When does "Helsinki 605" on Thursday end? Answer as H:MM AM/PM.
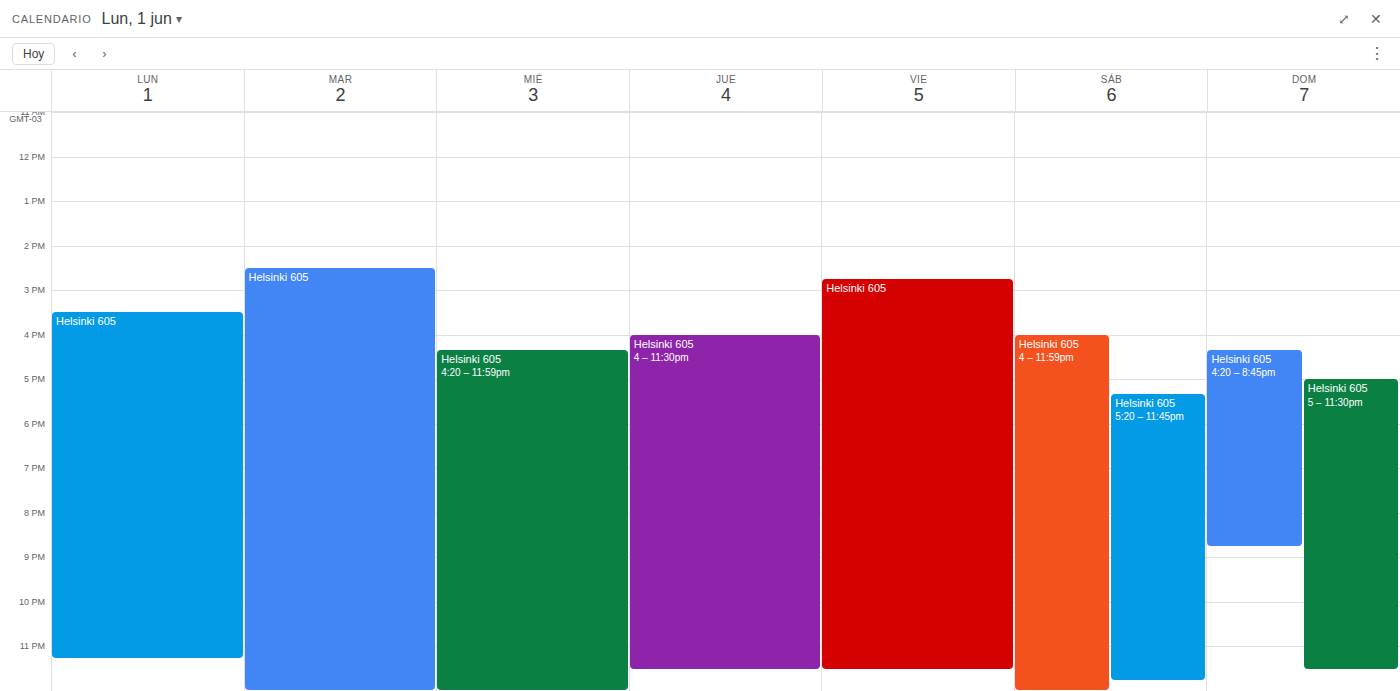
11:30 PM